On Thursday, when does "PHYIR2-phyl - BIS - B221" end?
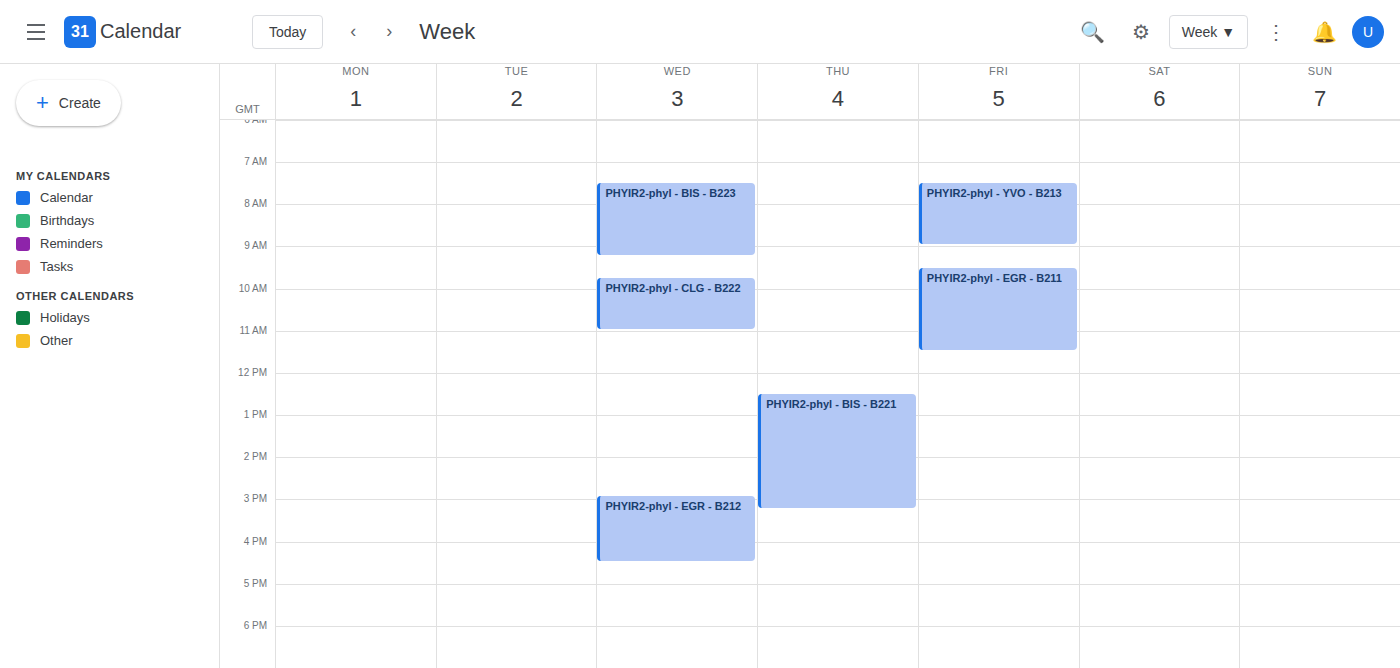
3:15 PM